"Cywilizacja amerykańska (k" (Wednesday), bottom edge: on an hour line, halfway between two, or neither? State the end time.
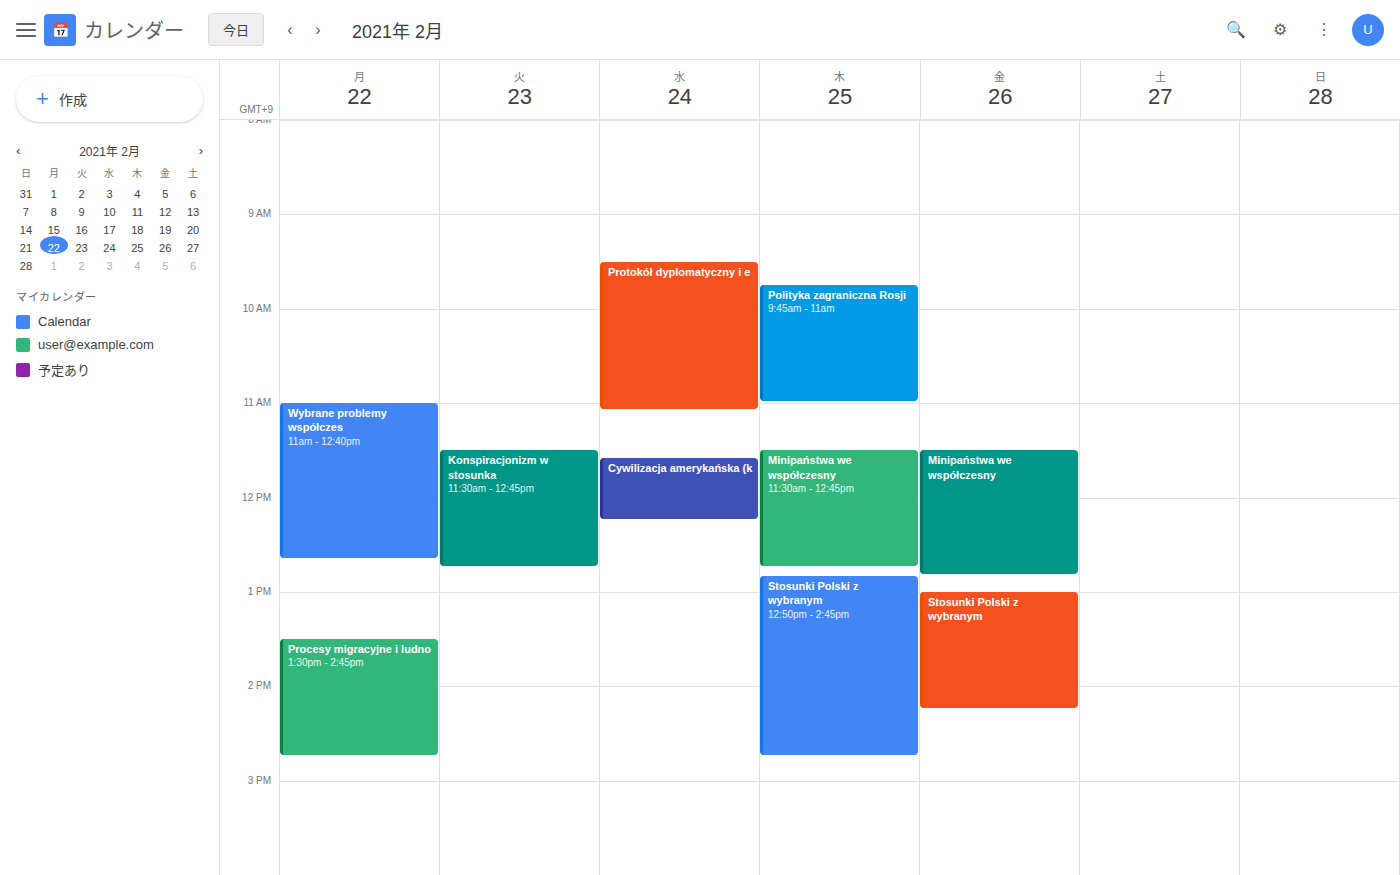
12:15 PM -- neither: a quarter of the way from the 12 PM line to the 1 PM line.